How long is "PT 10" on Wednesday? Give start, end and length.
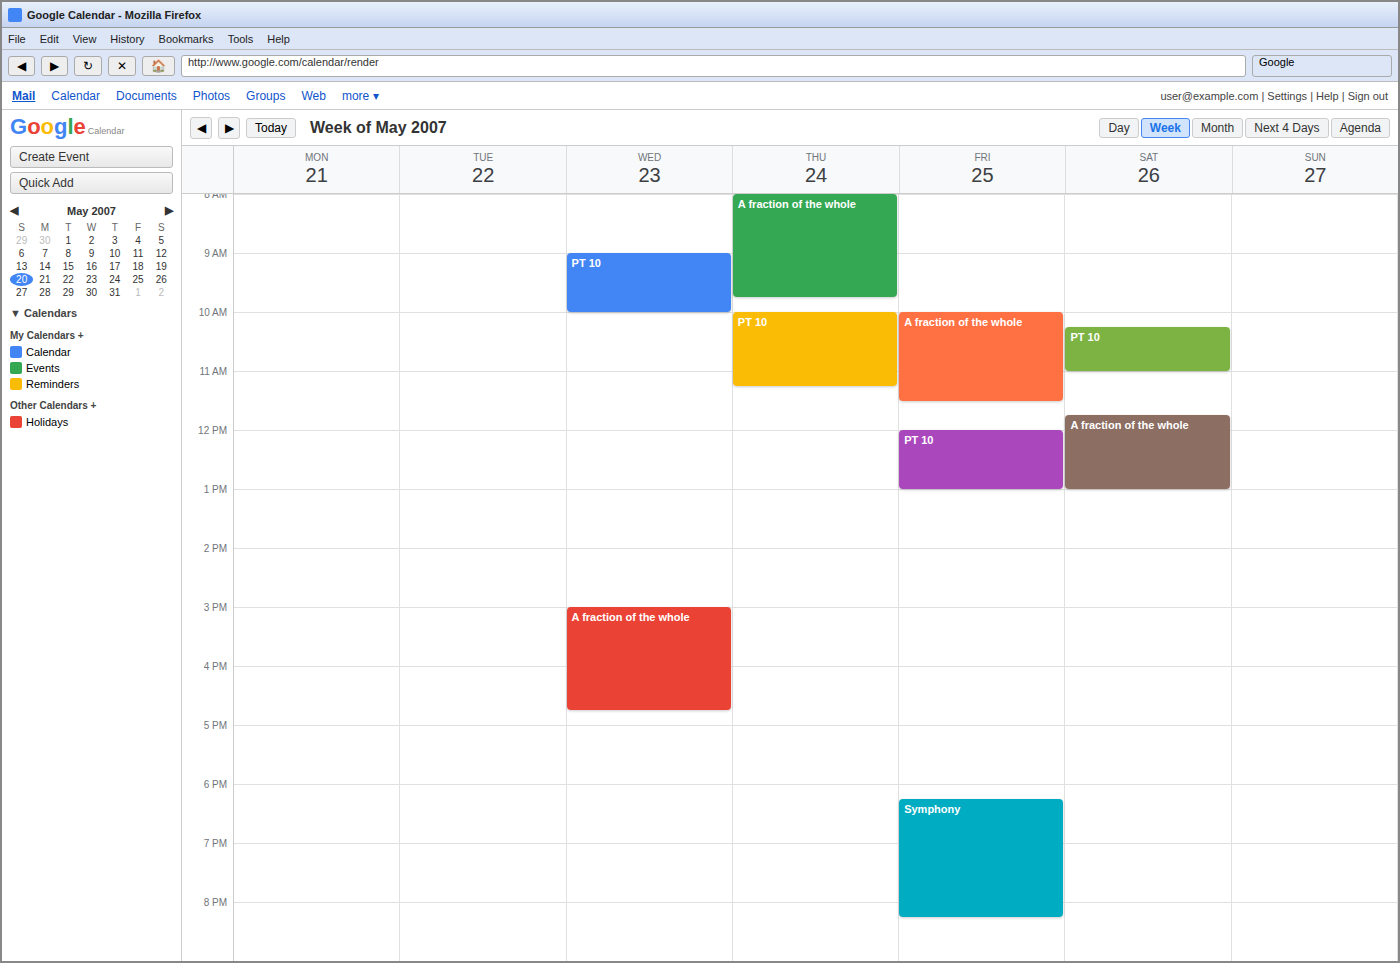
9:00 AM to 10:00 AM, 1 hour